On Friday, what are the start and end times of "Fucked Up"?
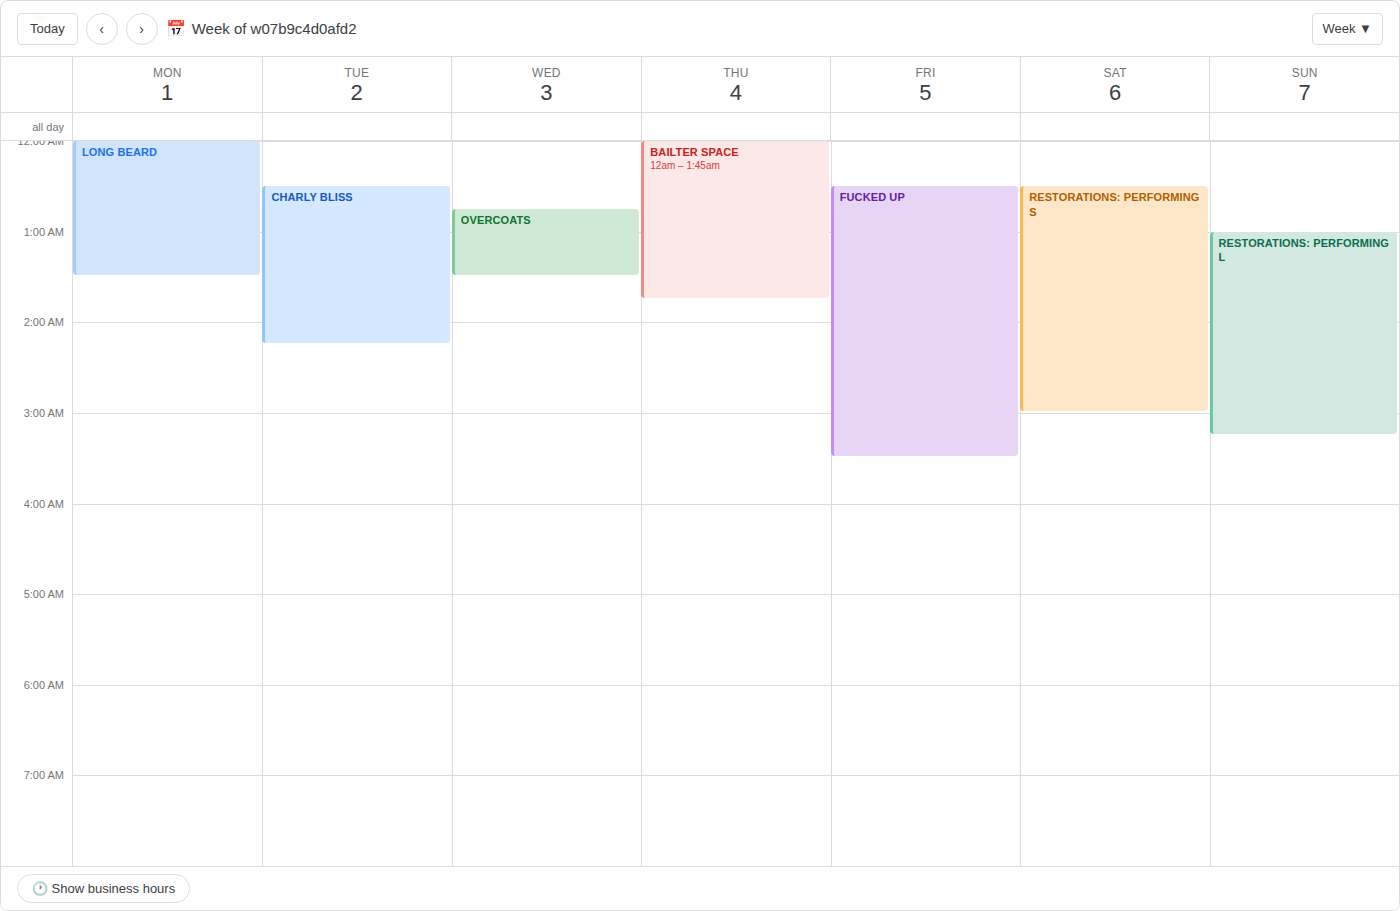
12:30 AM to 3:30 AM